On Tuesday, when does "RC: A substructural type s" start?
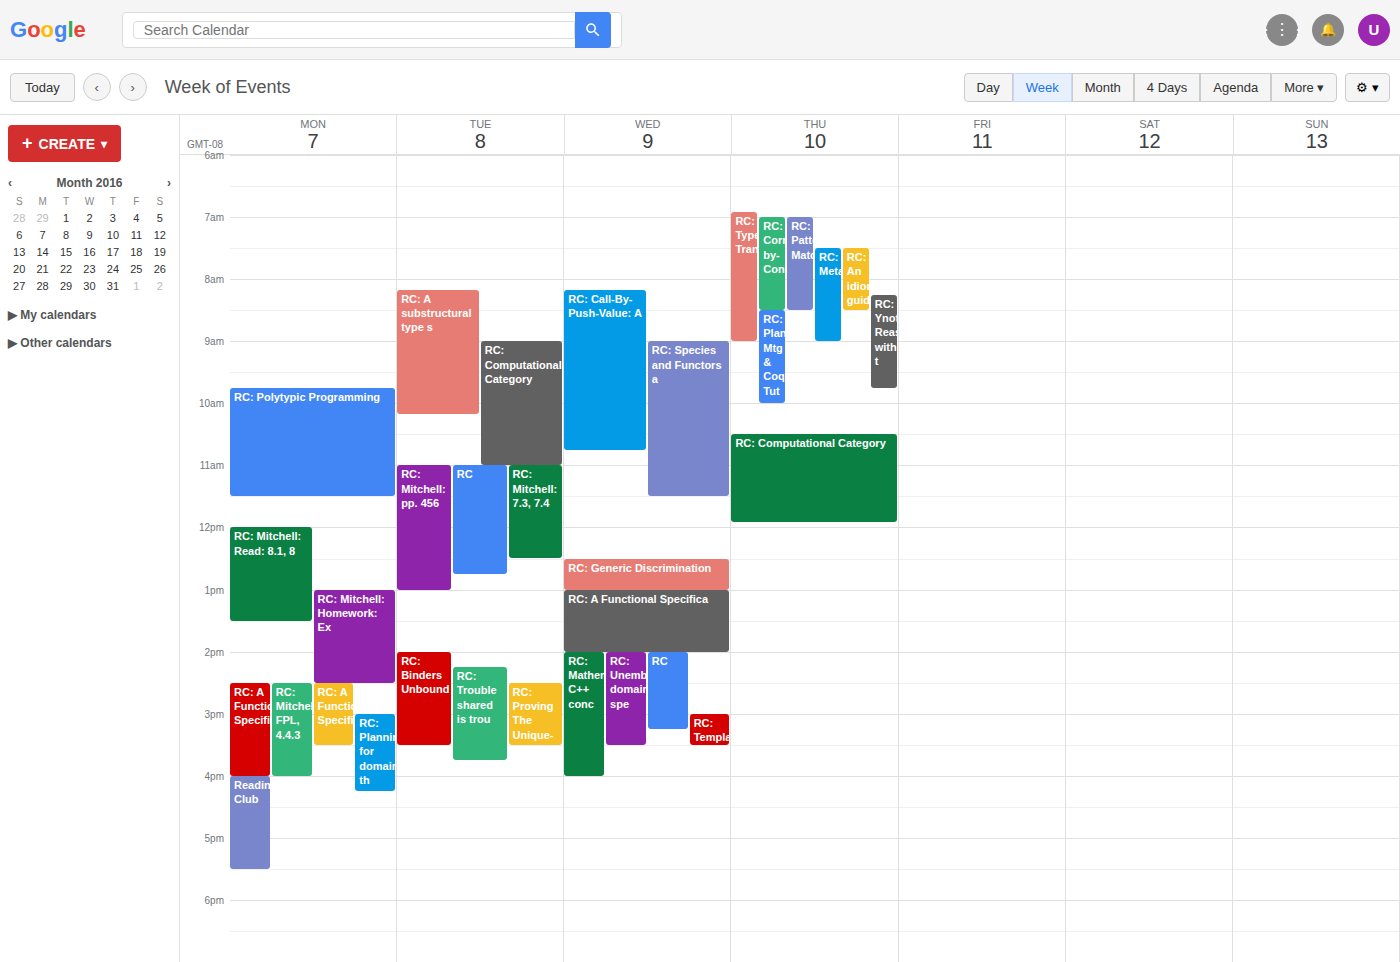
8:10 AM